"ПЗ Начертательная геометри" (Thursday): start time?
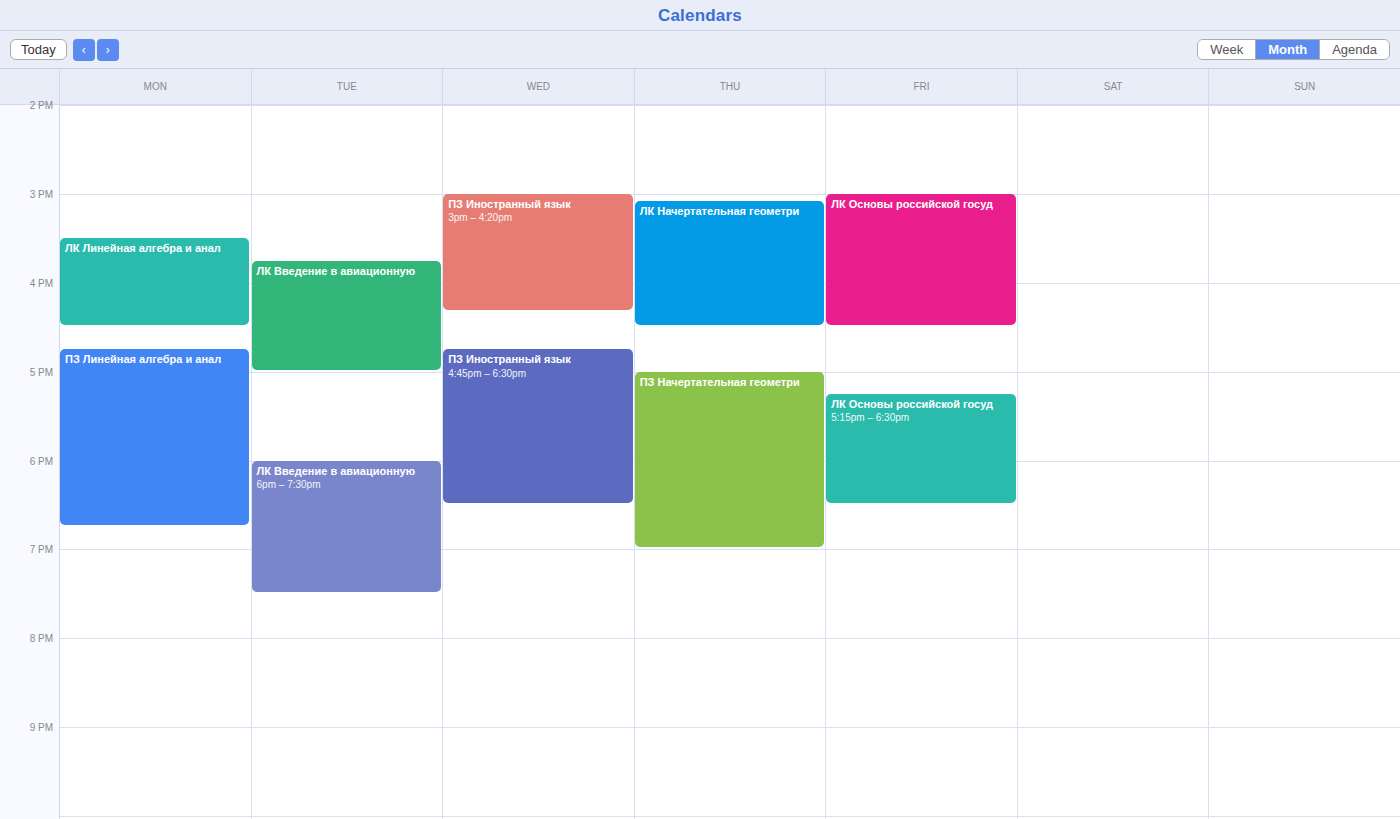
5:00 PM